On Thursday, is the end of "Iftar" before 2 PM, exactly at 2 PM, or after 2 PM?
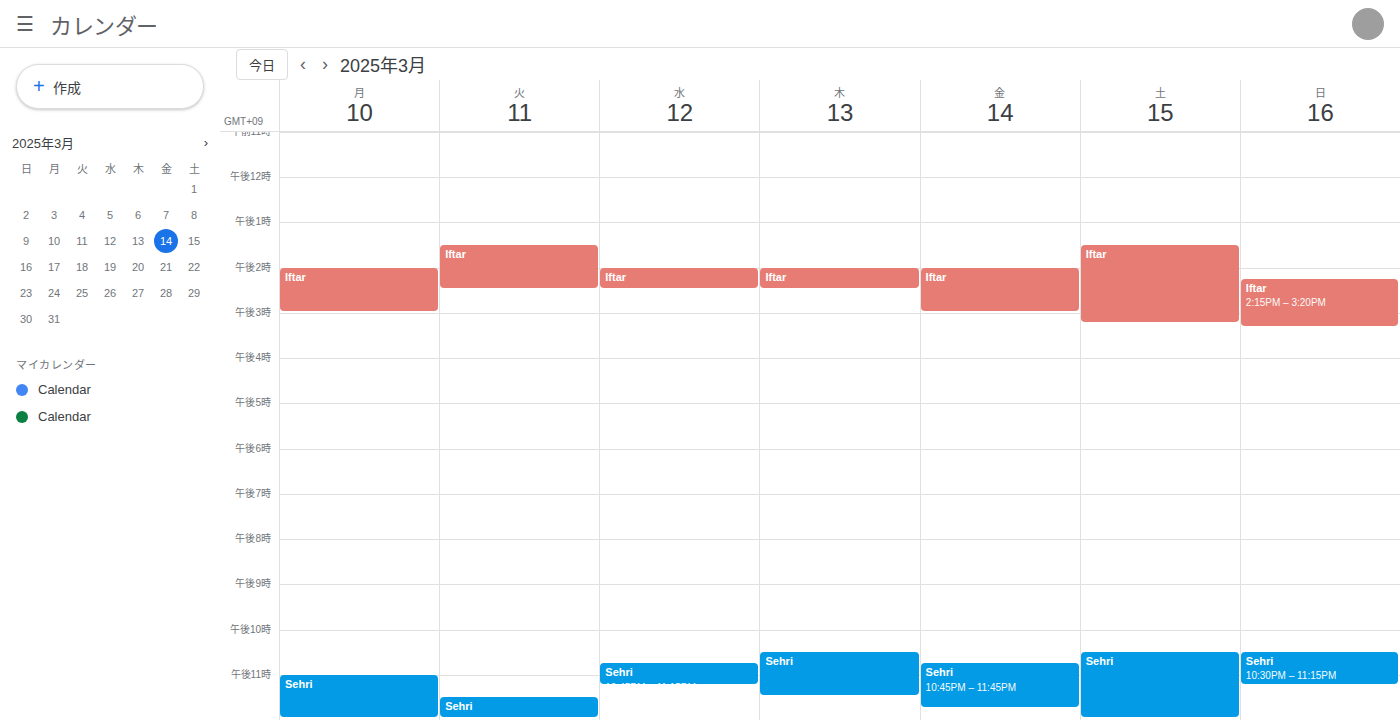
2:30 PM -- after 2 PM, 30 minutes below the 2 PM line.